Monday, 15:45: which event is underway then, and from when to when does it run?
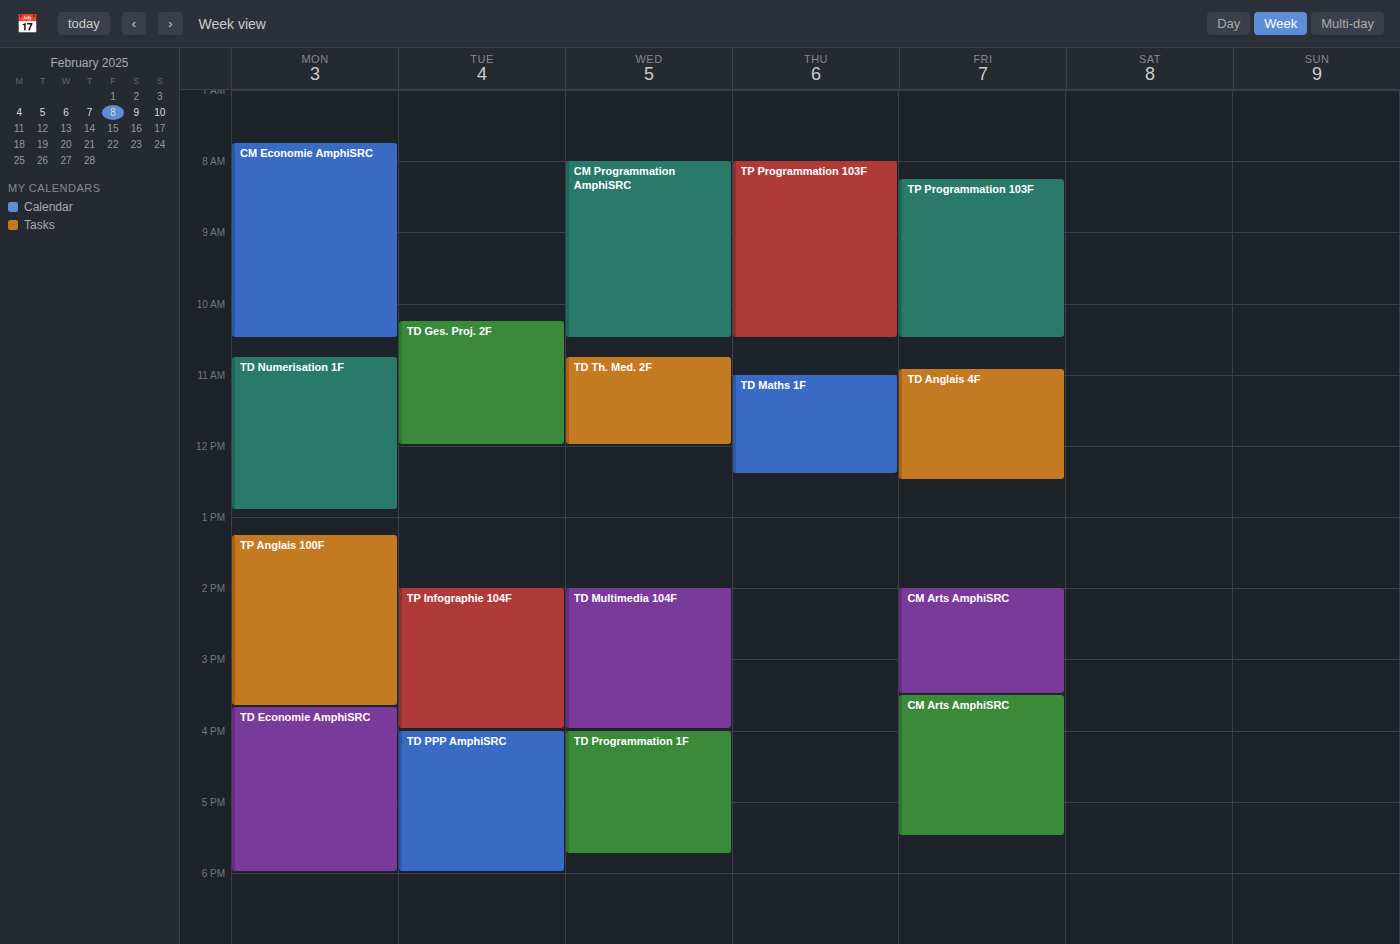
"TD Economie AmphiSRC", 15:40 to 18:00